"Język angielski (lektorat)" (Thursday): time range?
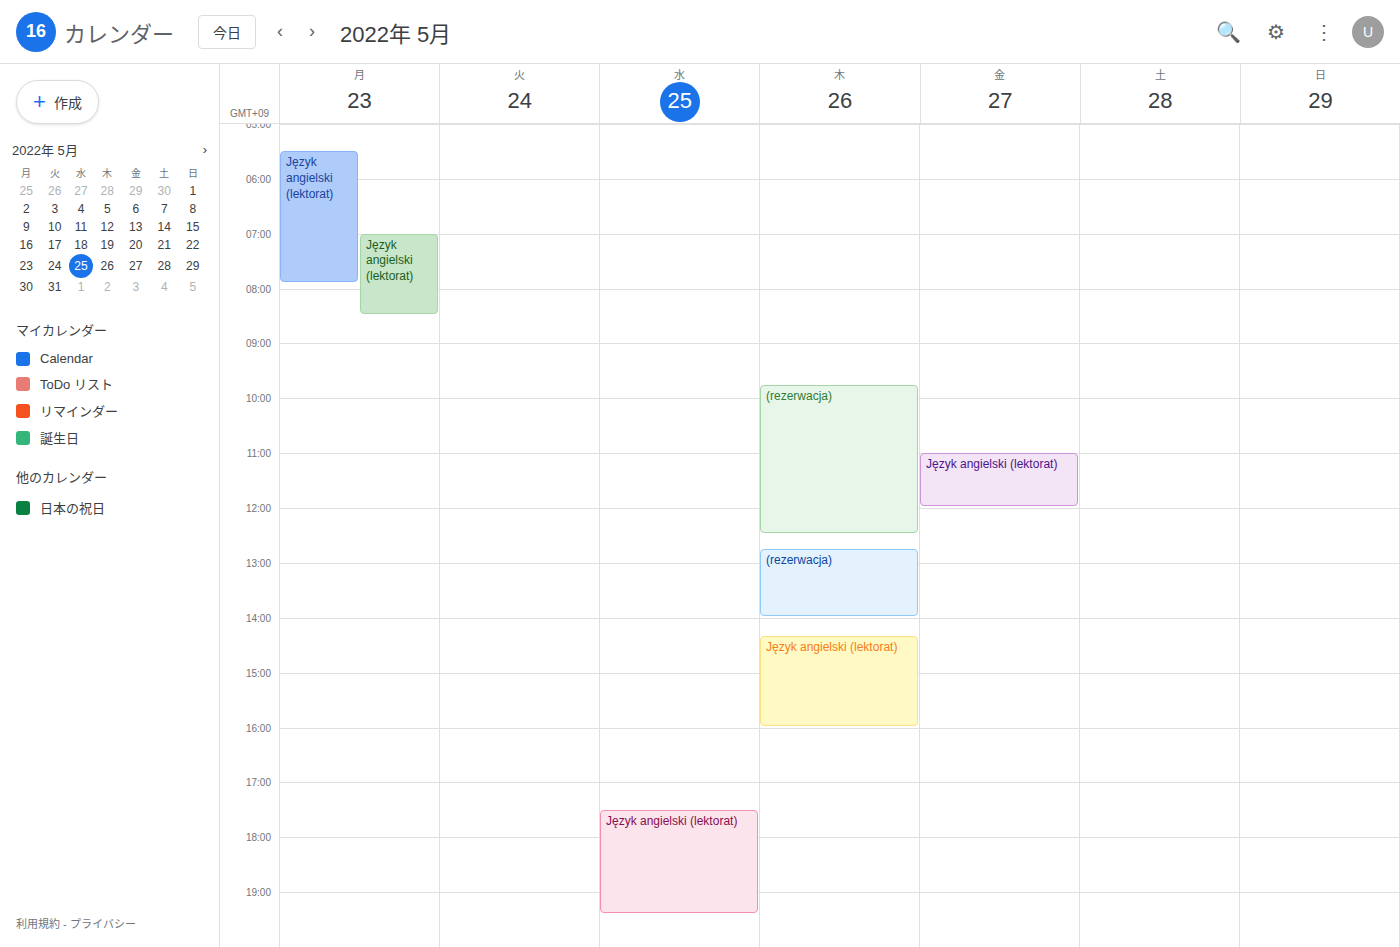
2:20 PM to 4:00 PM